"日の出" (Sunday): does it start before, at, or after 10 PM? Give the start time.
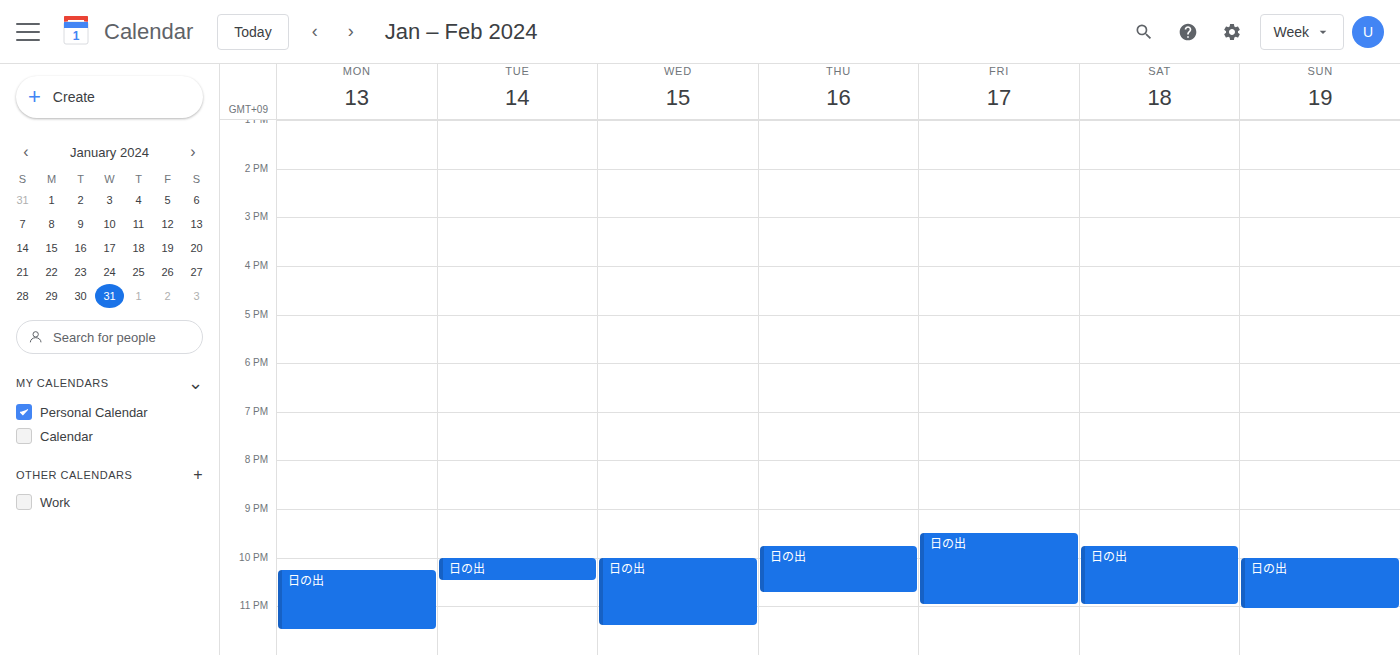
10:00 PM -- exactly at 10 PM, on the 10 PM line.